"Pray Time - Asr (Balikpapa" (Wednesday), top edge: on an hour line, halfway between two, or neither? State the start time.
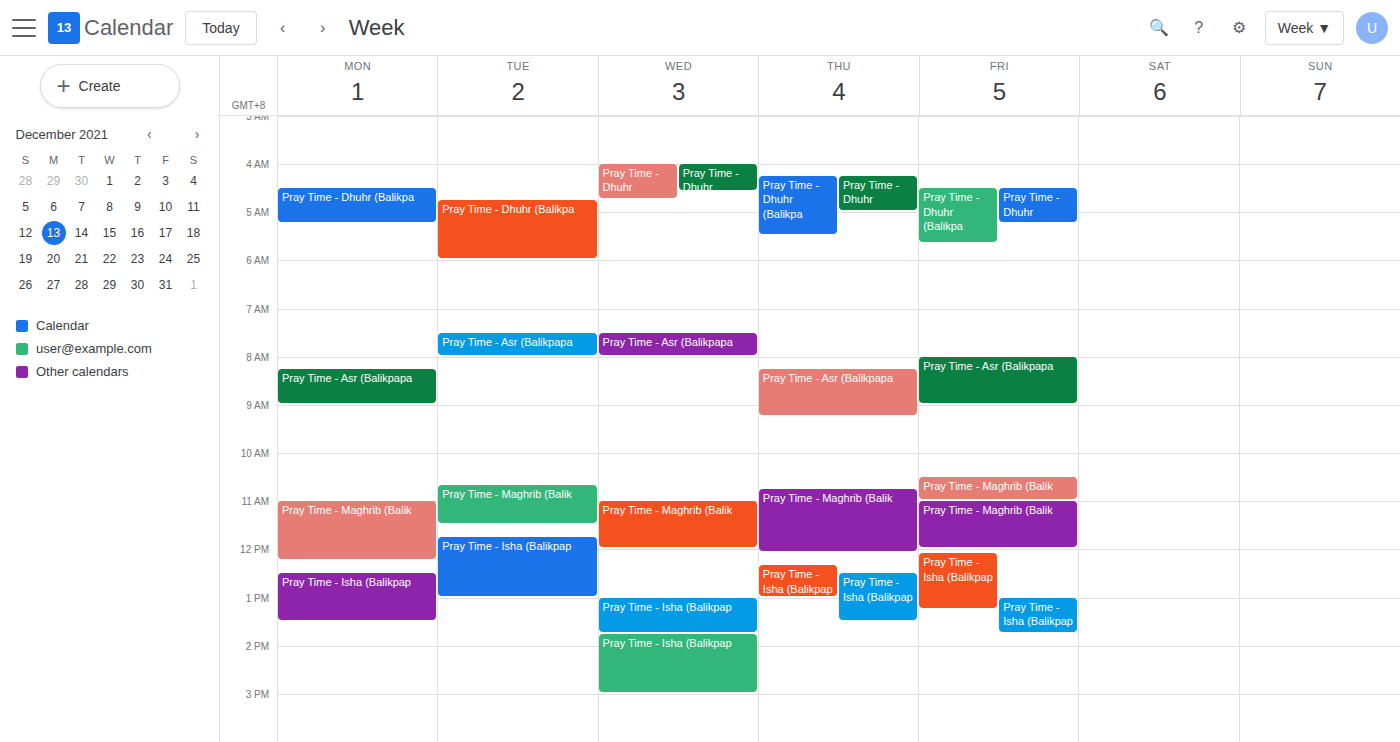
07:30 -- halfway between the 07:00 and 08:00 lines.